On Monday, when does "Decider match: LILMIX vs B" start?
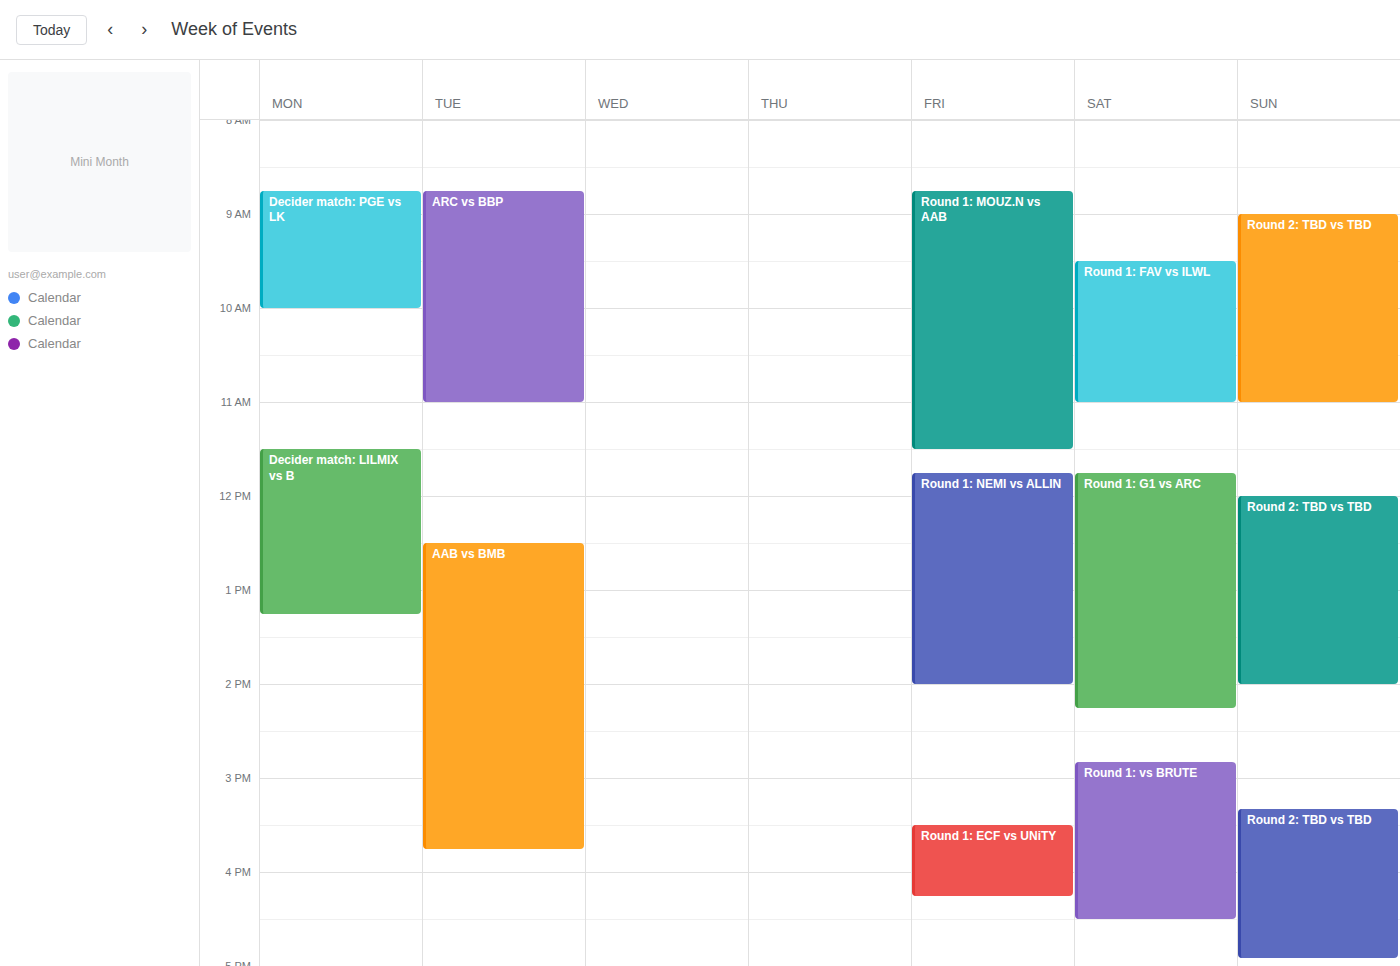
11:30 AM